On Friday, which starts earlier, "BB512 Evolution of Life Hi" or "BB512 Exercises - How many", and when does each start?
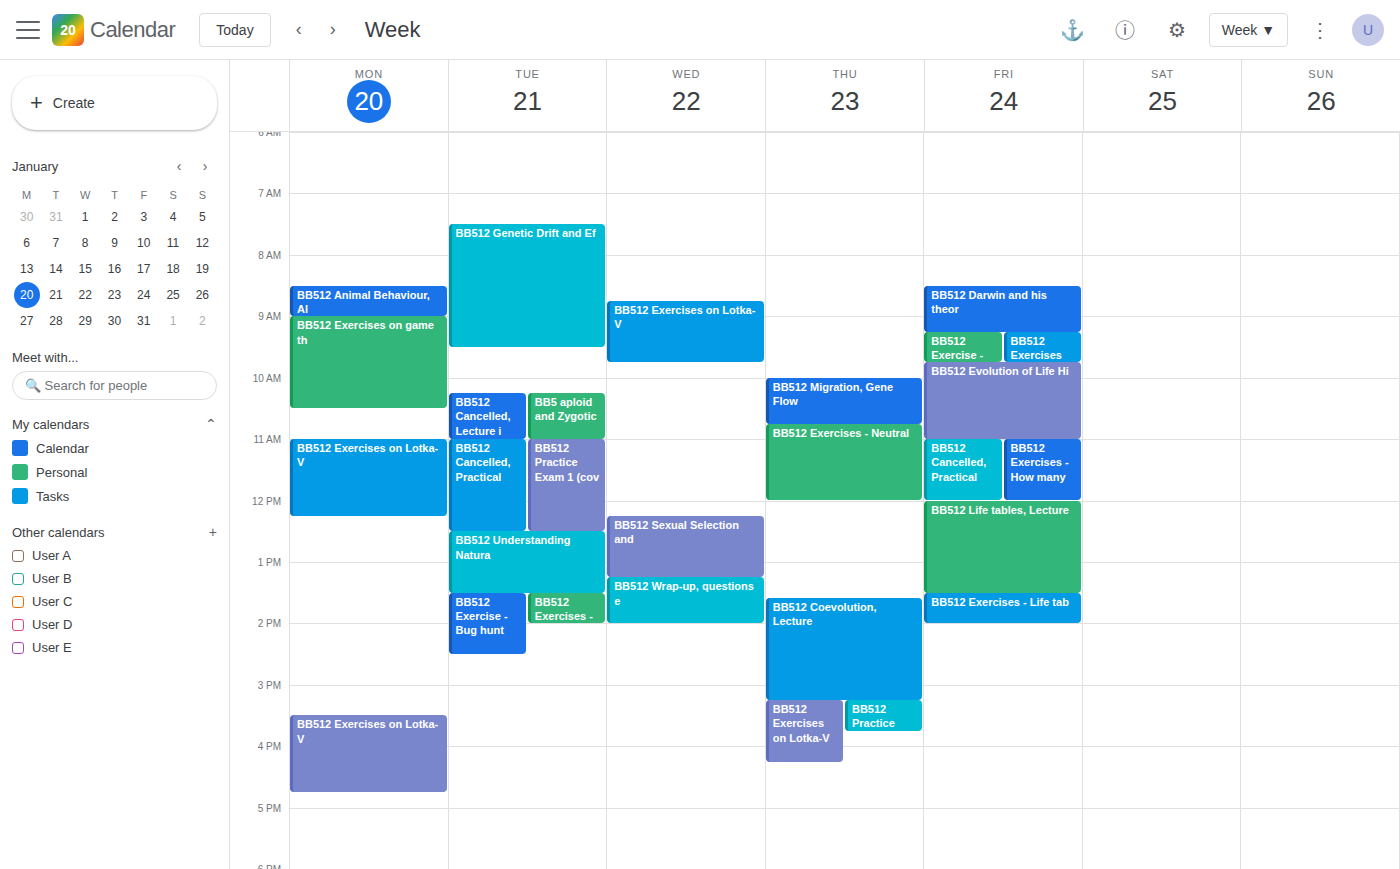
"BB512 Evolution of Life Hi" 09:45; "BB512 Exercises - How many" 11:00.